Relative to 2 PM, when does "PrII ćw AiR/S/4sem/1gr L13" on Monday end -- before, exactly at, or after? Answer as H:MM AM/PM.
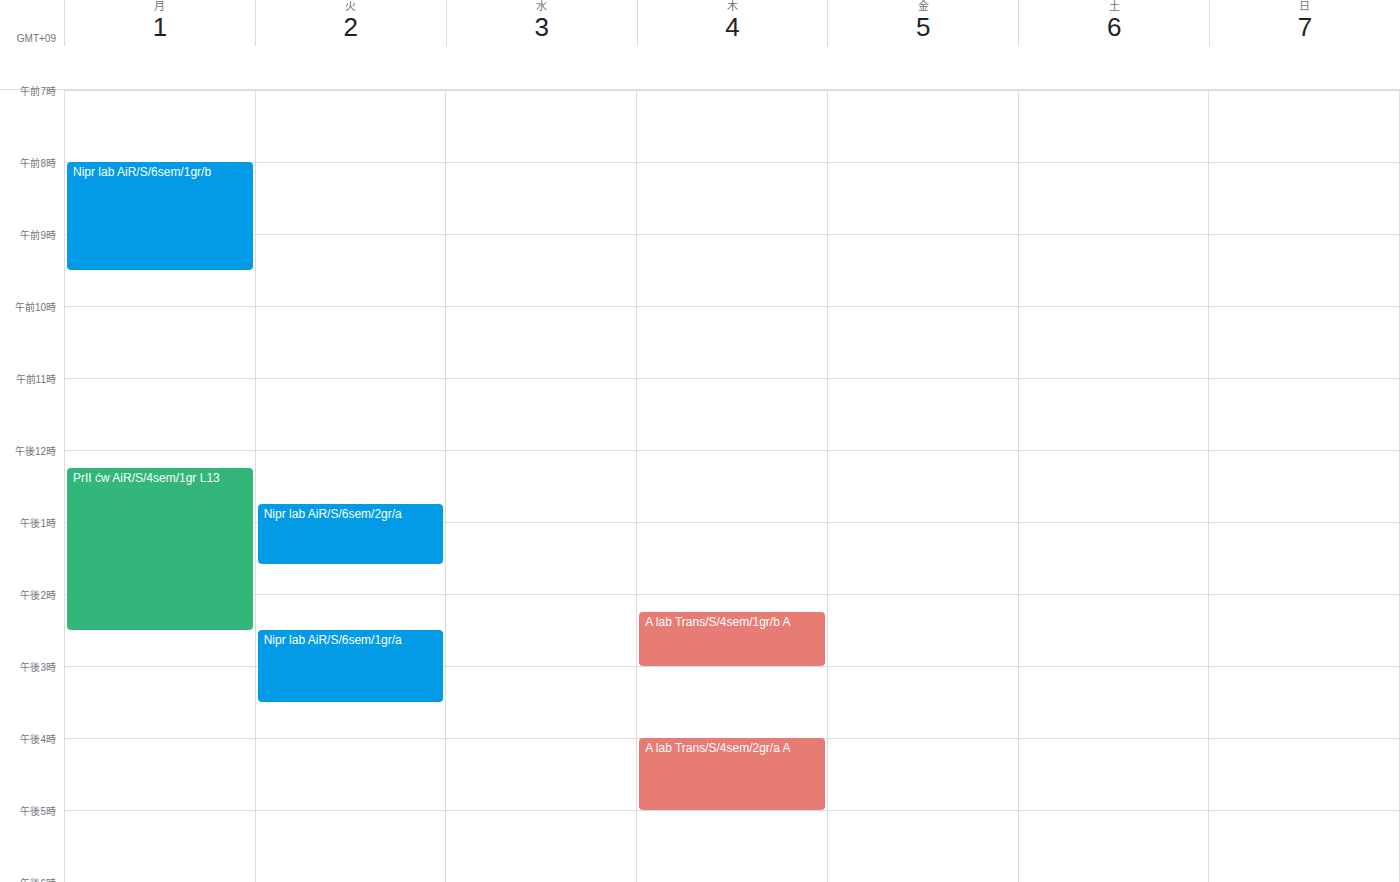
2:30 PM -- after 2 PM, 30 minutes below the 2 PM line.